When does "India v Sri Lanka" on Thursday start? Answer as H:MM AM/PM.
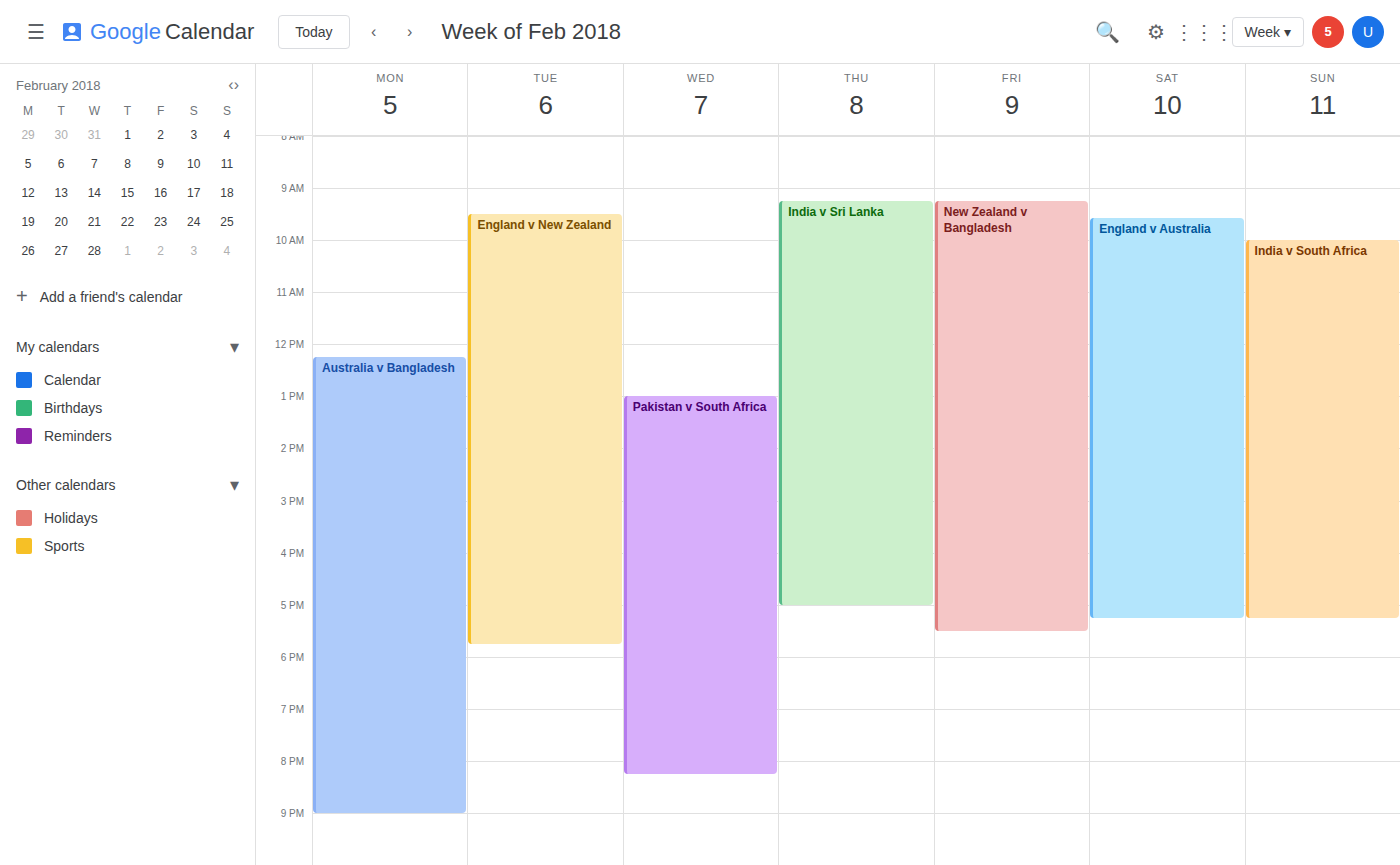
9:15 AM